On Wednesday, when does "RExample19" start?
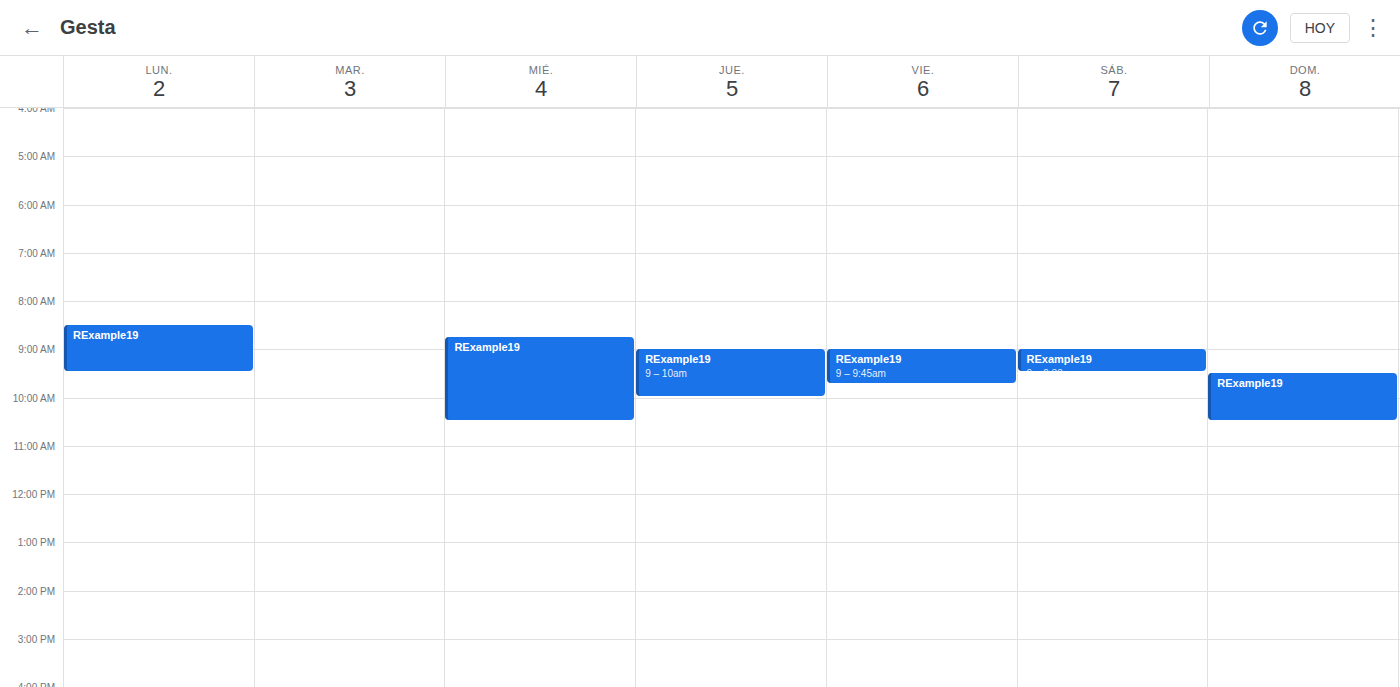
8:45 AM